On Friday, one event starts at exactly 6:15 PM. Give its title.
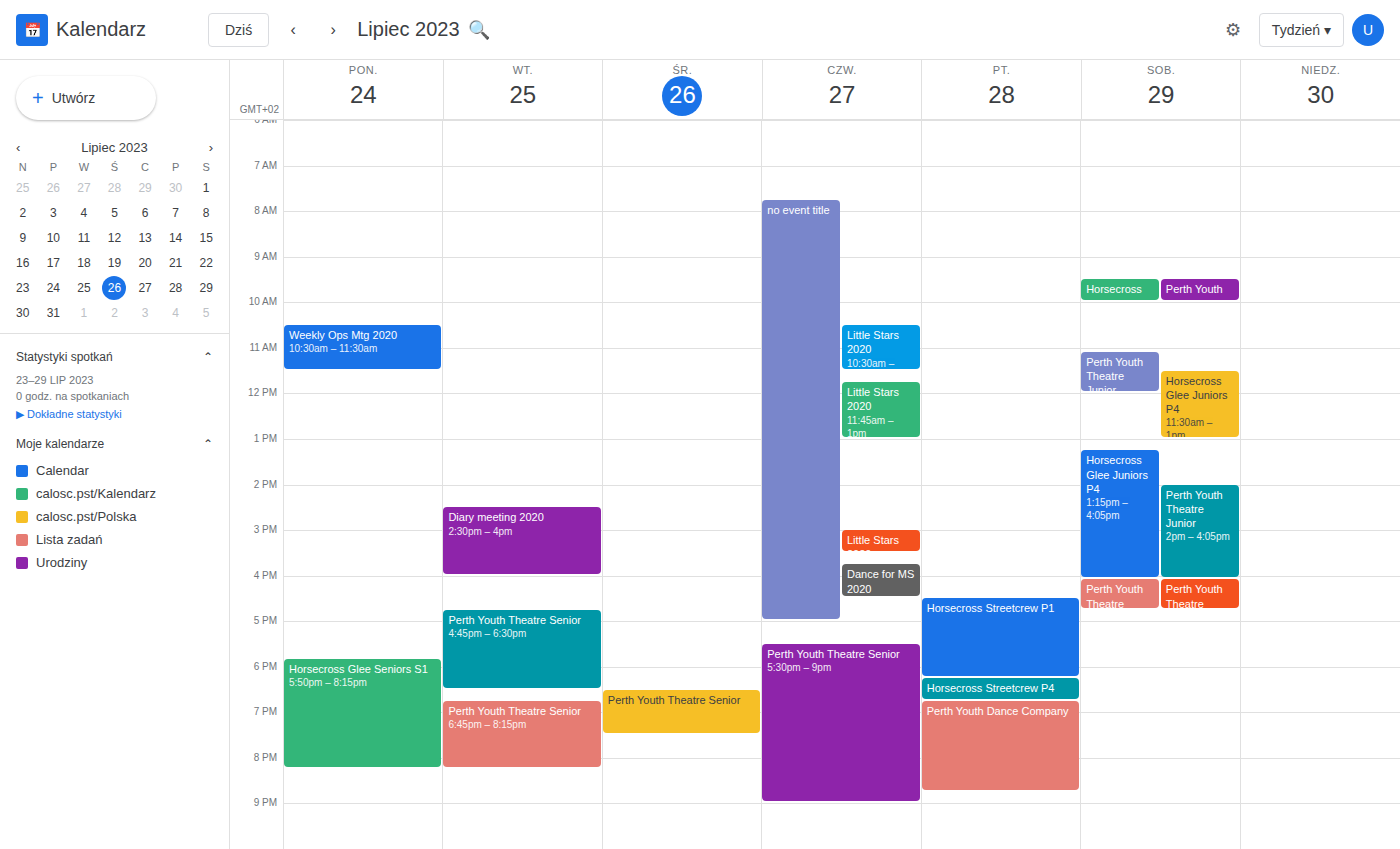
"Horsecross Streetcrew P4"